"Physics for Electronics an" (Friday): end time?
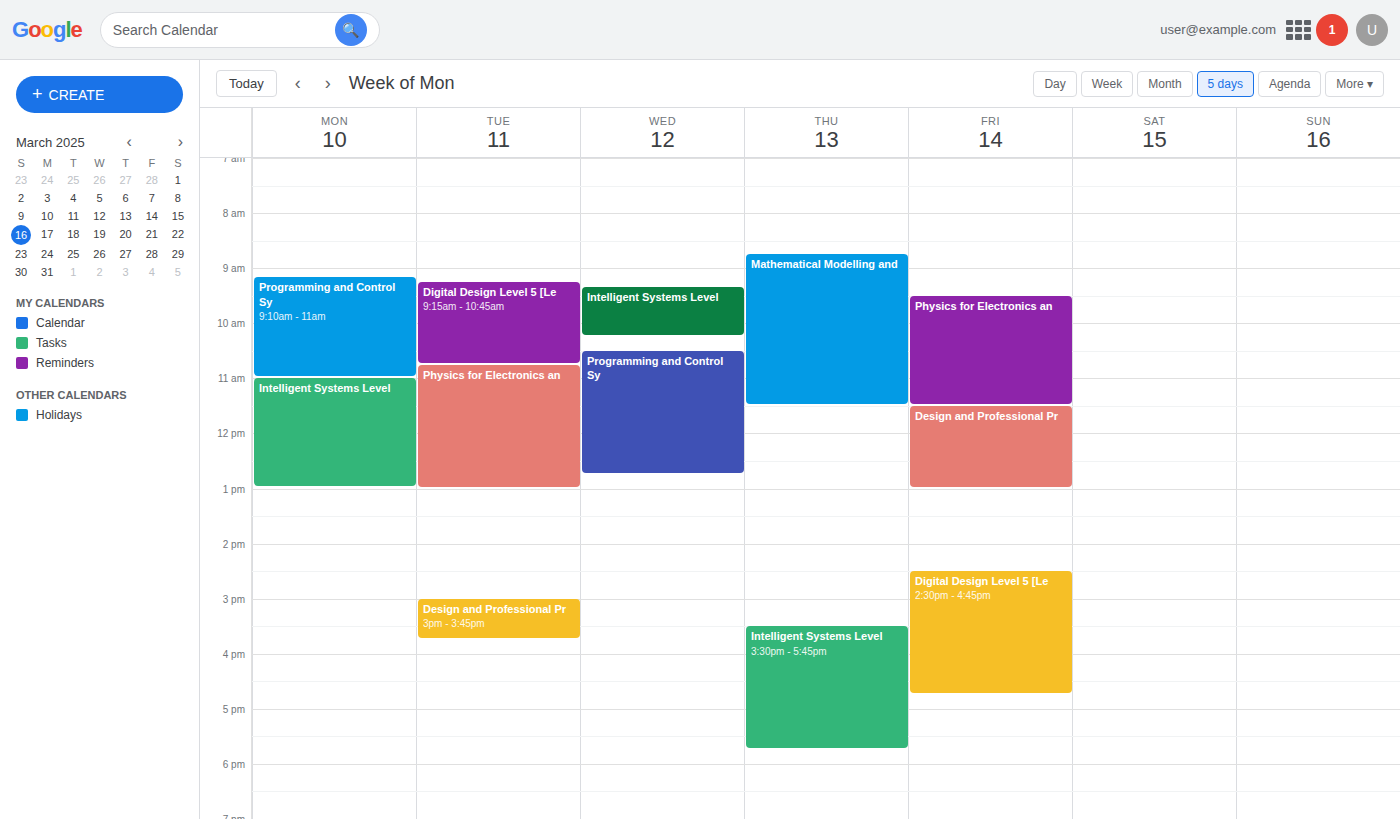
11:30 AM